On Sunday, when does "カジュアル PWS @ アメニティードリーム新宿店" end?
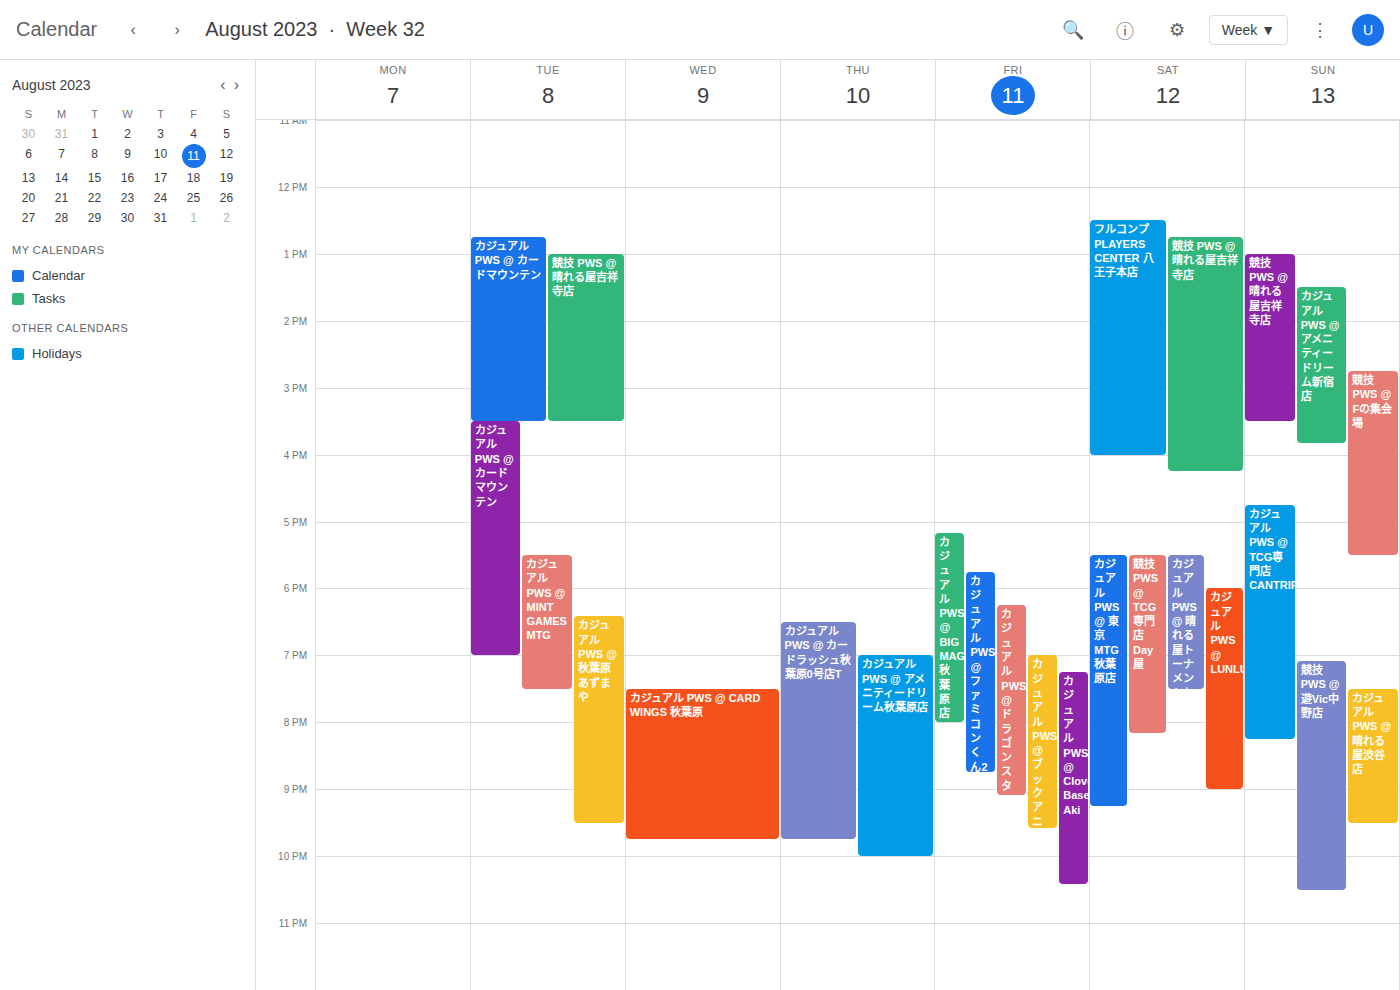
3:50 PM